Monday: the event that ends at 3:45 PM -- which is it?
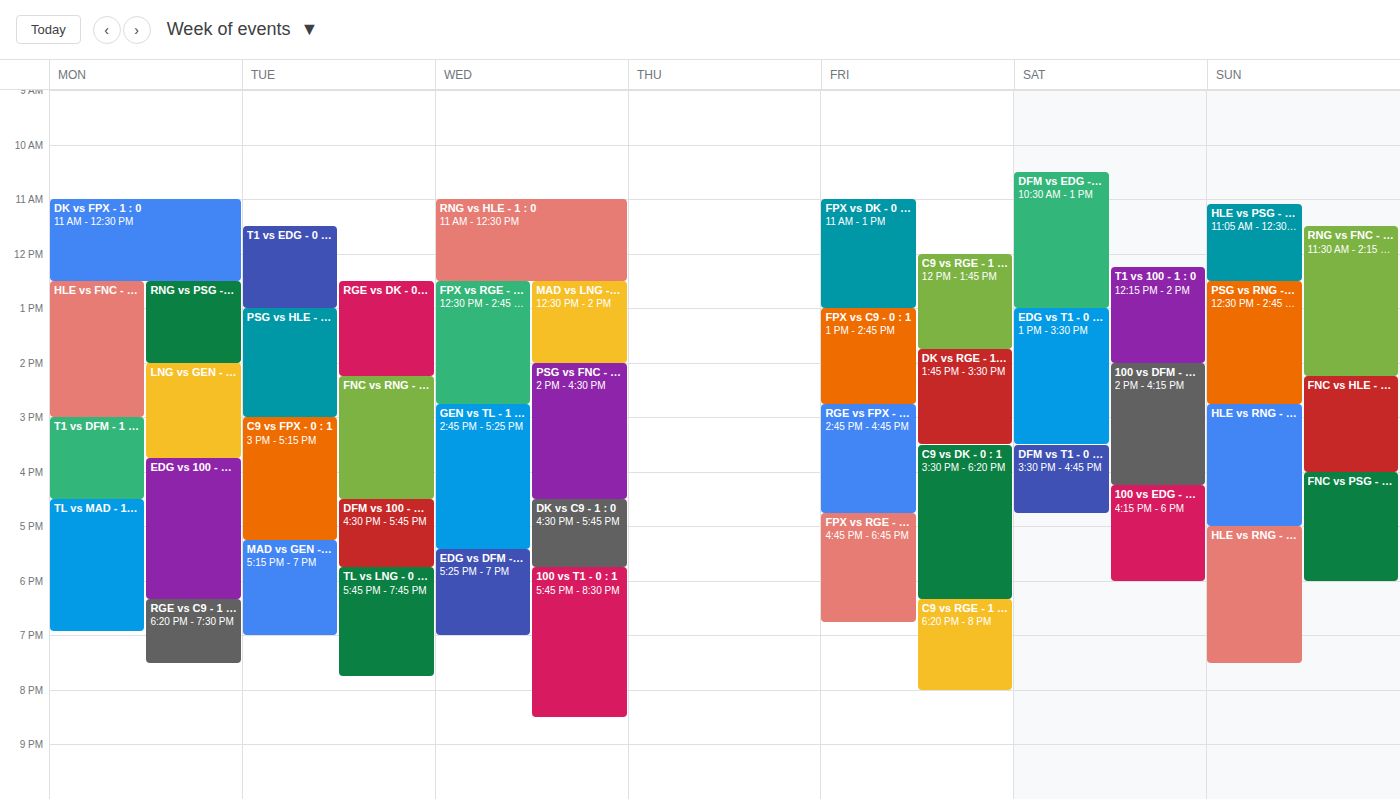
"LNG vs GEN - 0 : 1"